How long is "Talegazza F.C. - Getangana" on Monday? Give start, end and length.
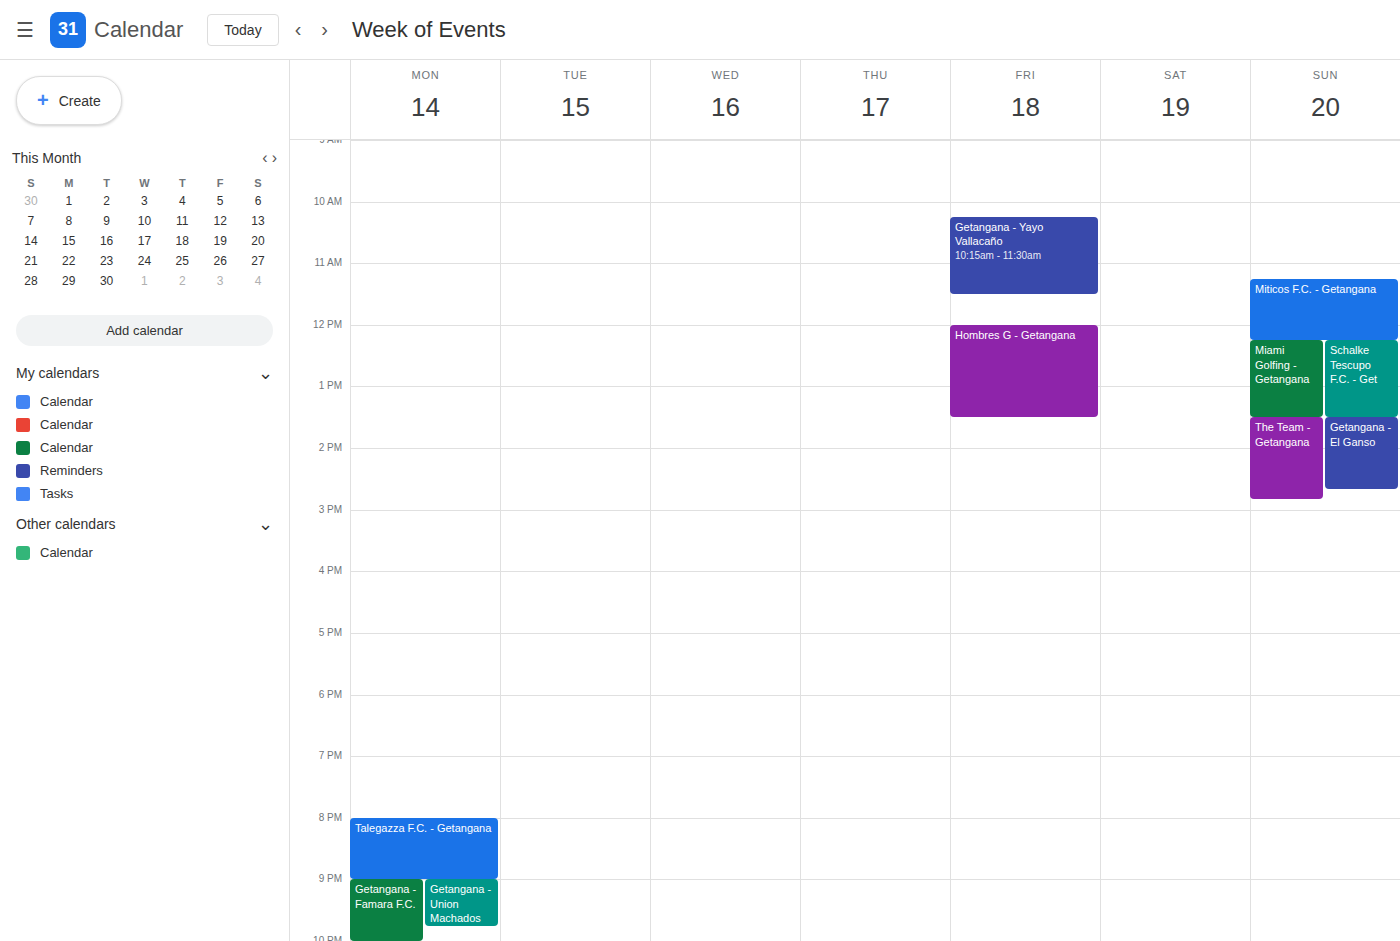
8:00 PM to 9:00 PM, 1 hour